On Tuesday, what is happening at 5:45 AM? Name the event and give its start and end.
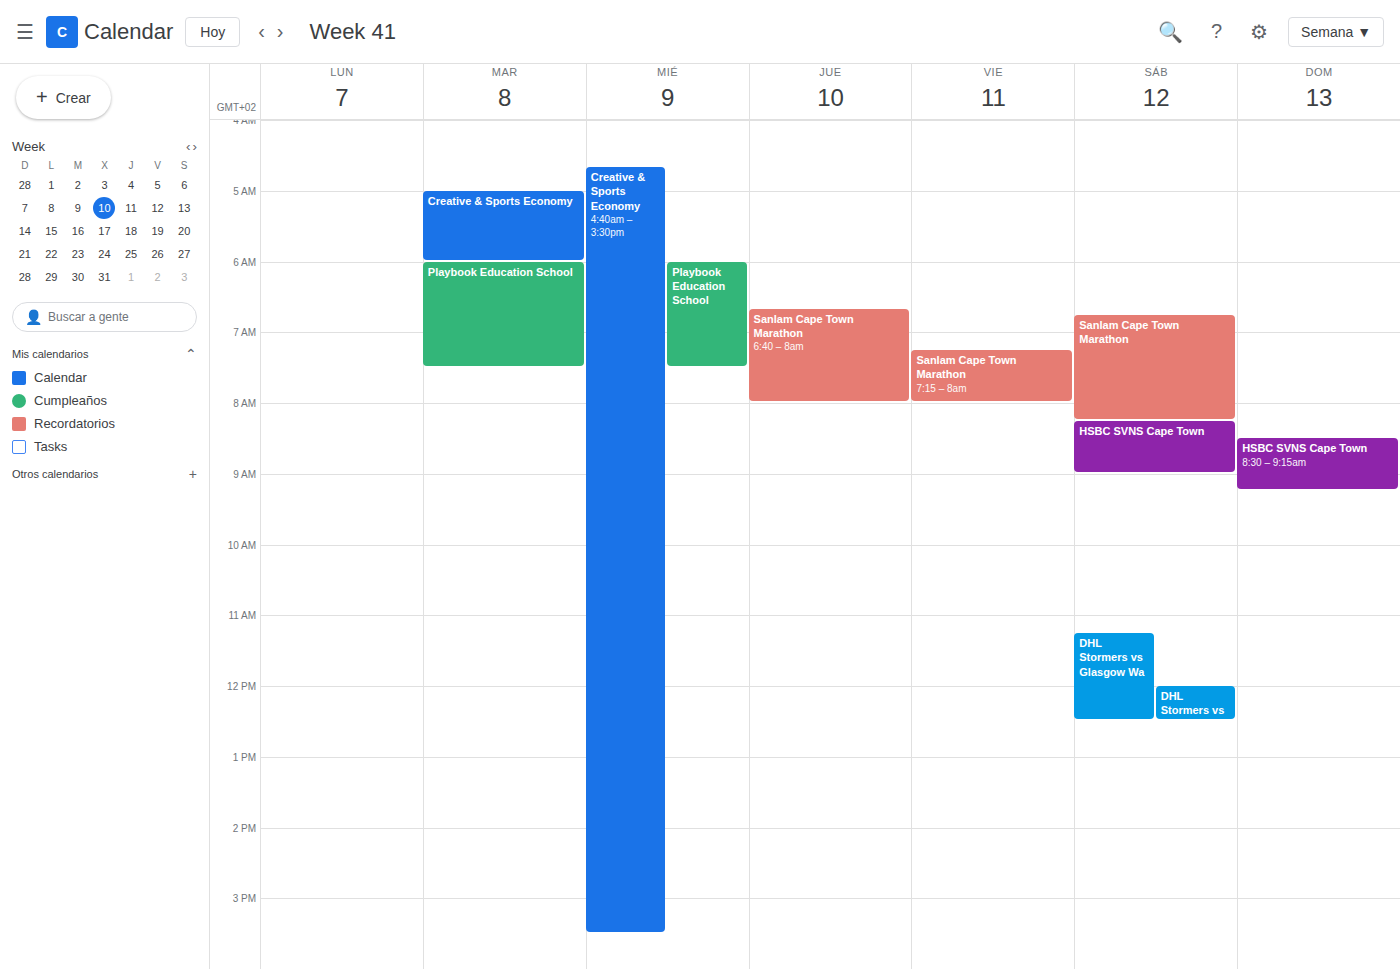
"Creative & Sports Economy", 5:00 AM to 6:00 AM